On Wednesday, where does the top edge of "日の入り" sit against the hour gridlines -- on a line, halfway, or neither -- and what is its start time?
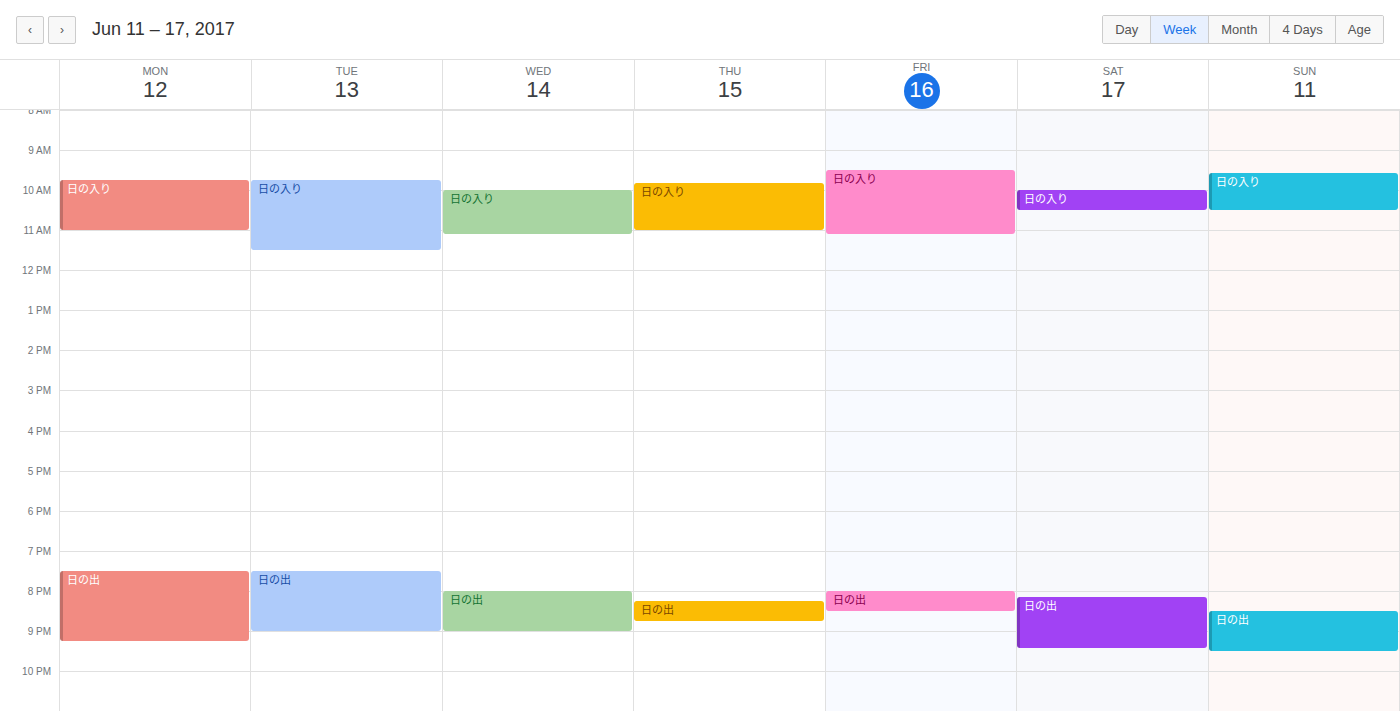
10:00 AM -- exactly on the 10 AM line.